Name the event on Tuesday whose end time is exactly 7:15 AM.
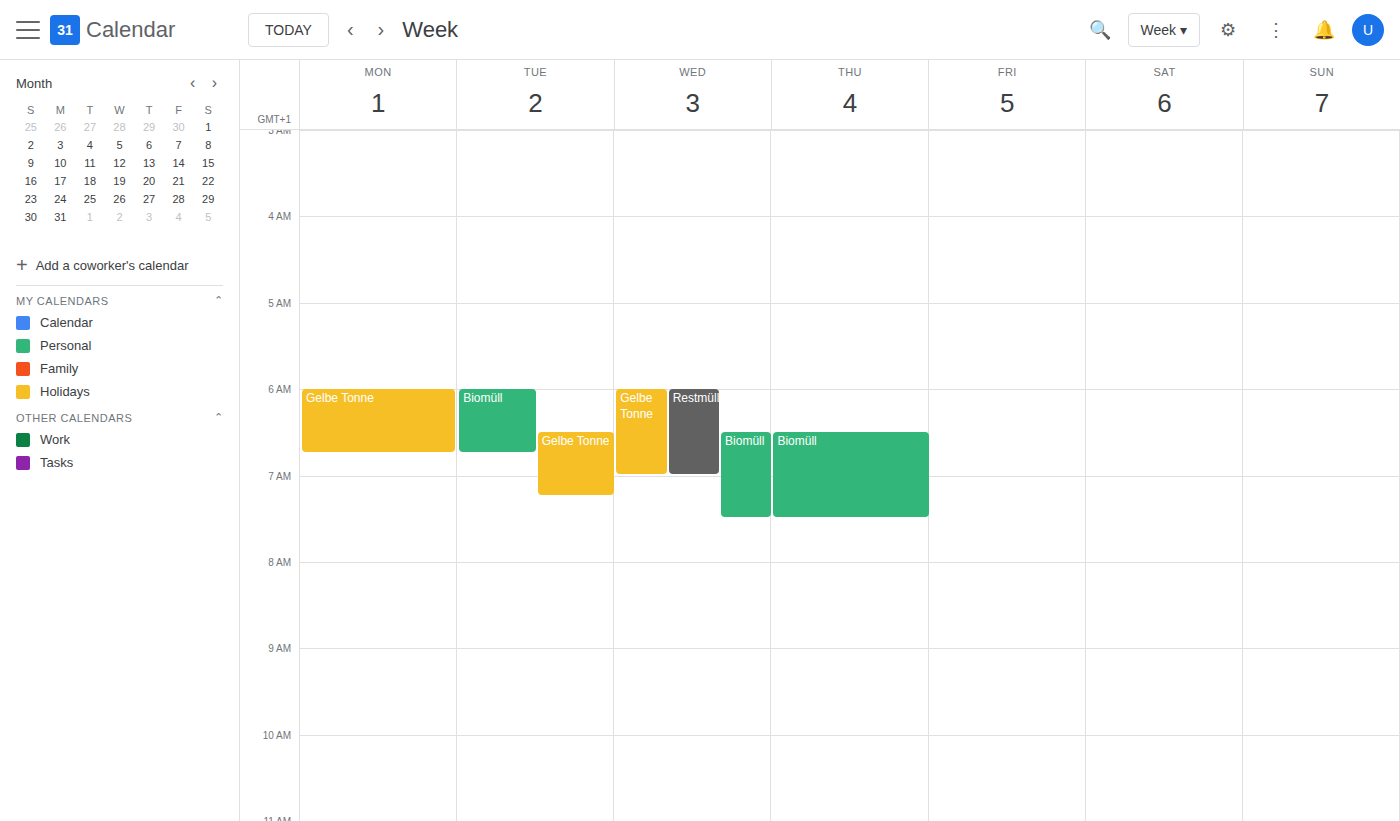
"Gelbe Tonne"